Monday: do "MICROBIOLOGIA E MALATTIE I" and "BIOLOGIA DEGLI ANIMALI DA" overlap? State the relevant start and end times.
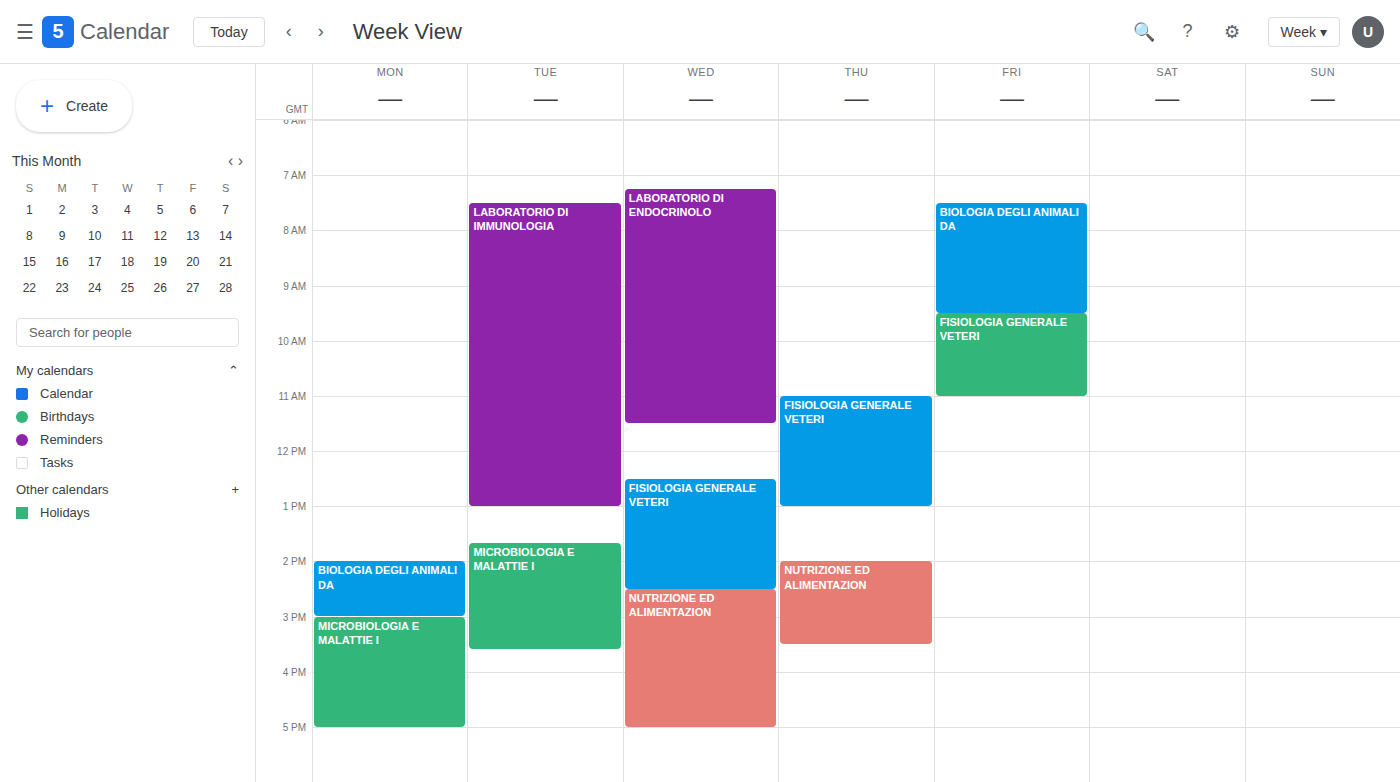
"BIOLOGIA DEGLI ANIMALI DA" ends at 3:00 PM, exactly when "MICROBIOLOGIA E MALATTIE I" starts -- they touch but do not overlap.